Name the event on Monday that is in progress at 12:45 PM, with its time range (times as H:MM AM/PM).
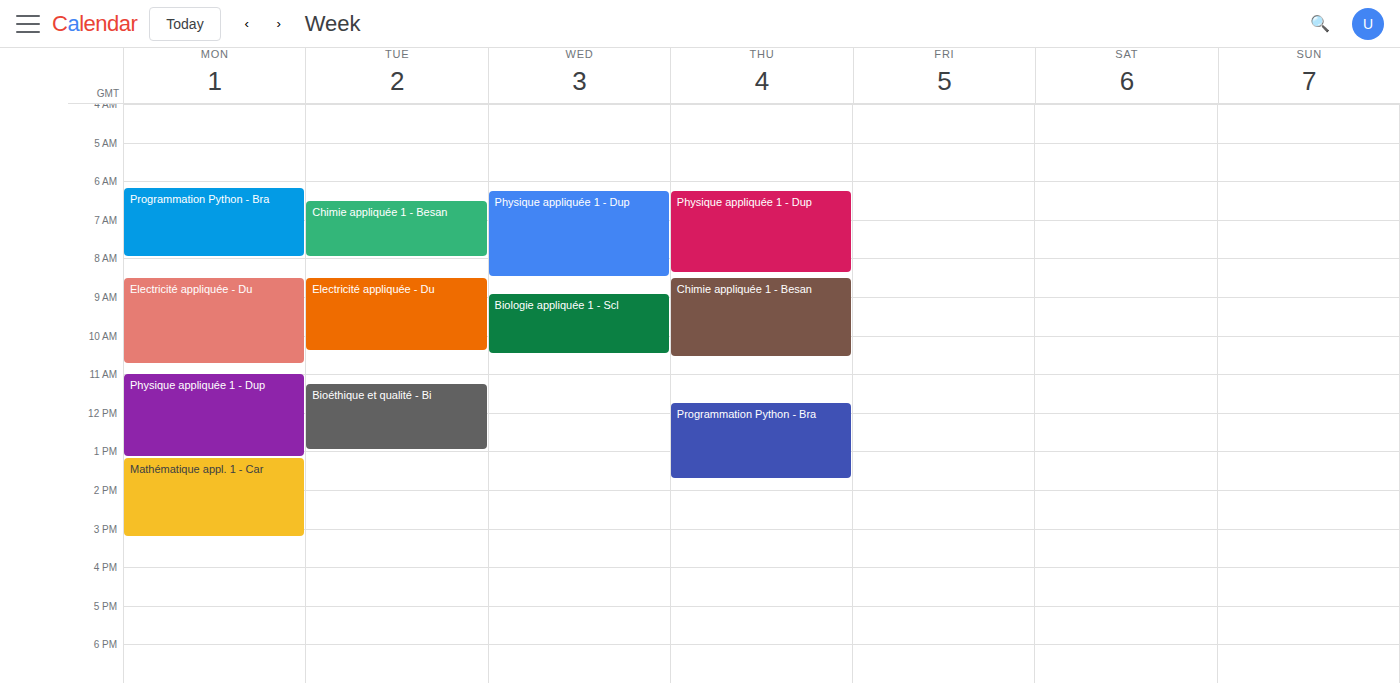
"Physique appliquée 1 - Dup", 11:00 AM to 1:10 PM